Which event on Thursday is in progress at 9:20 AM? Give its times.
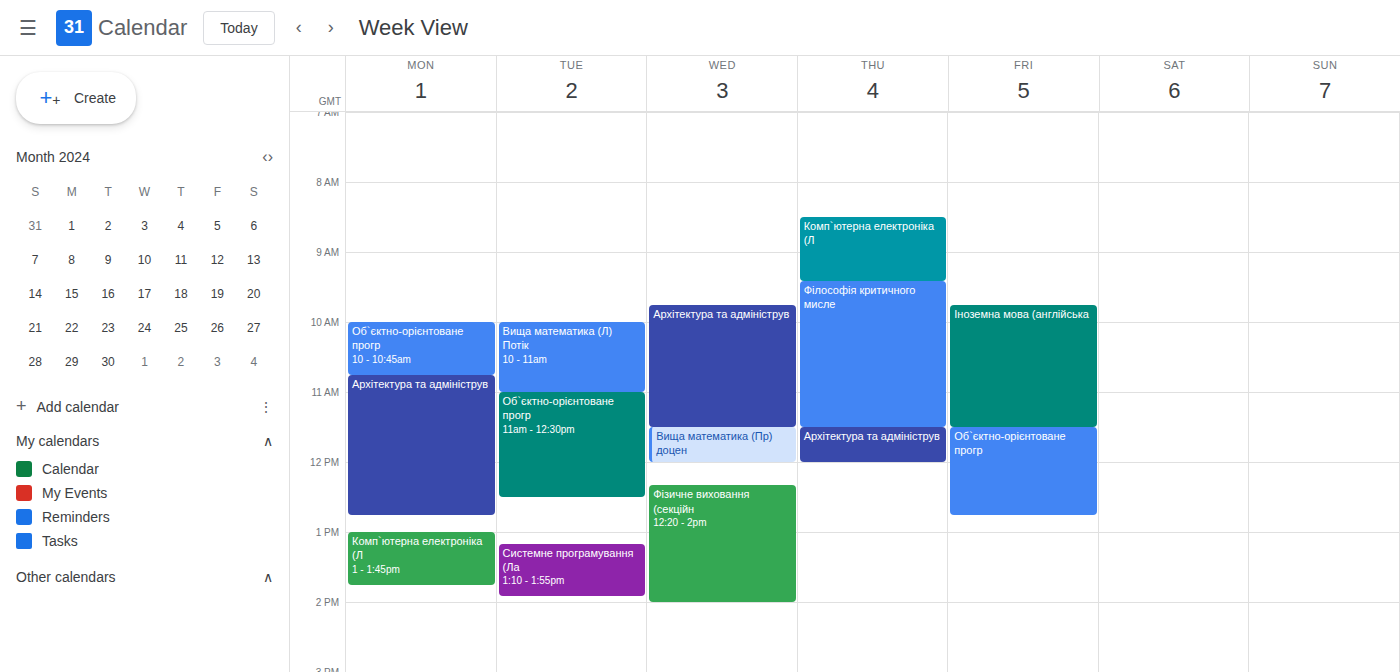
"Комп`ютерна електроніка (Л", 8:30 AM to 9:25 AM